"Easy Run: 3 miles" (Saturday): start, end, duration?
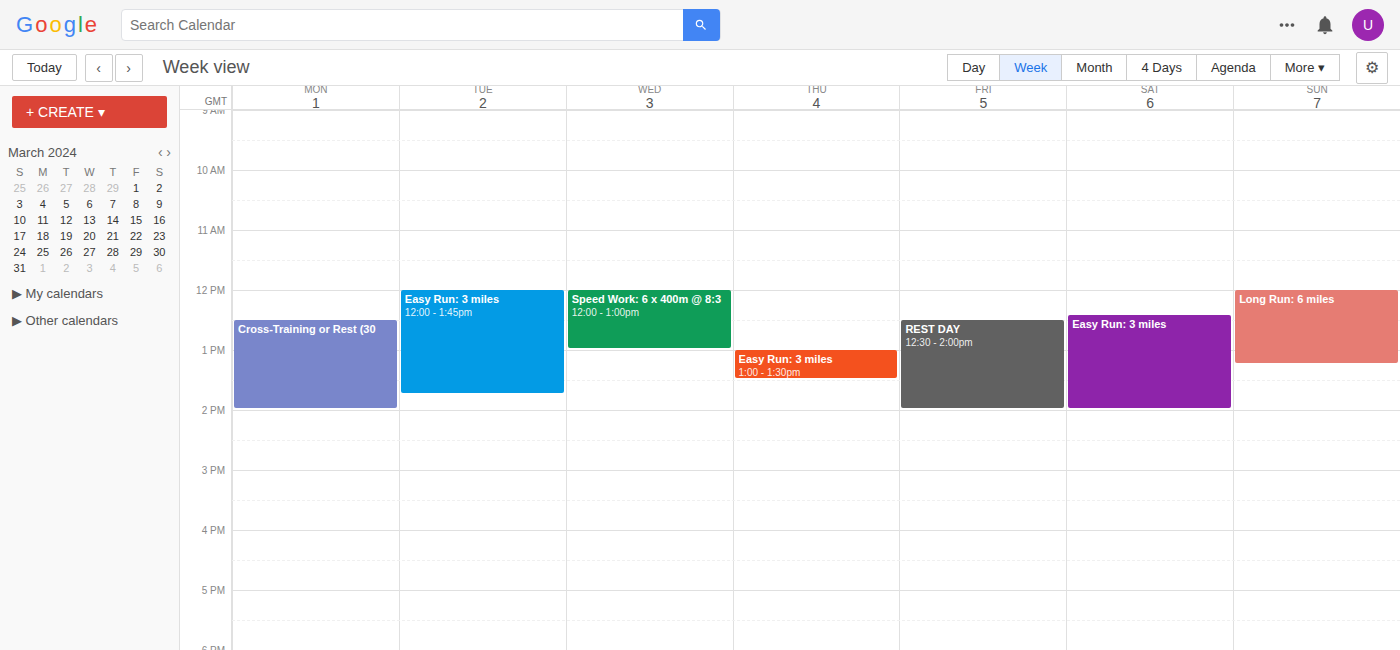
12:25 PM to 2:00 PM, 1 hour 35 minutes